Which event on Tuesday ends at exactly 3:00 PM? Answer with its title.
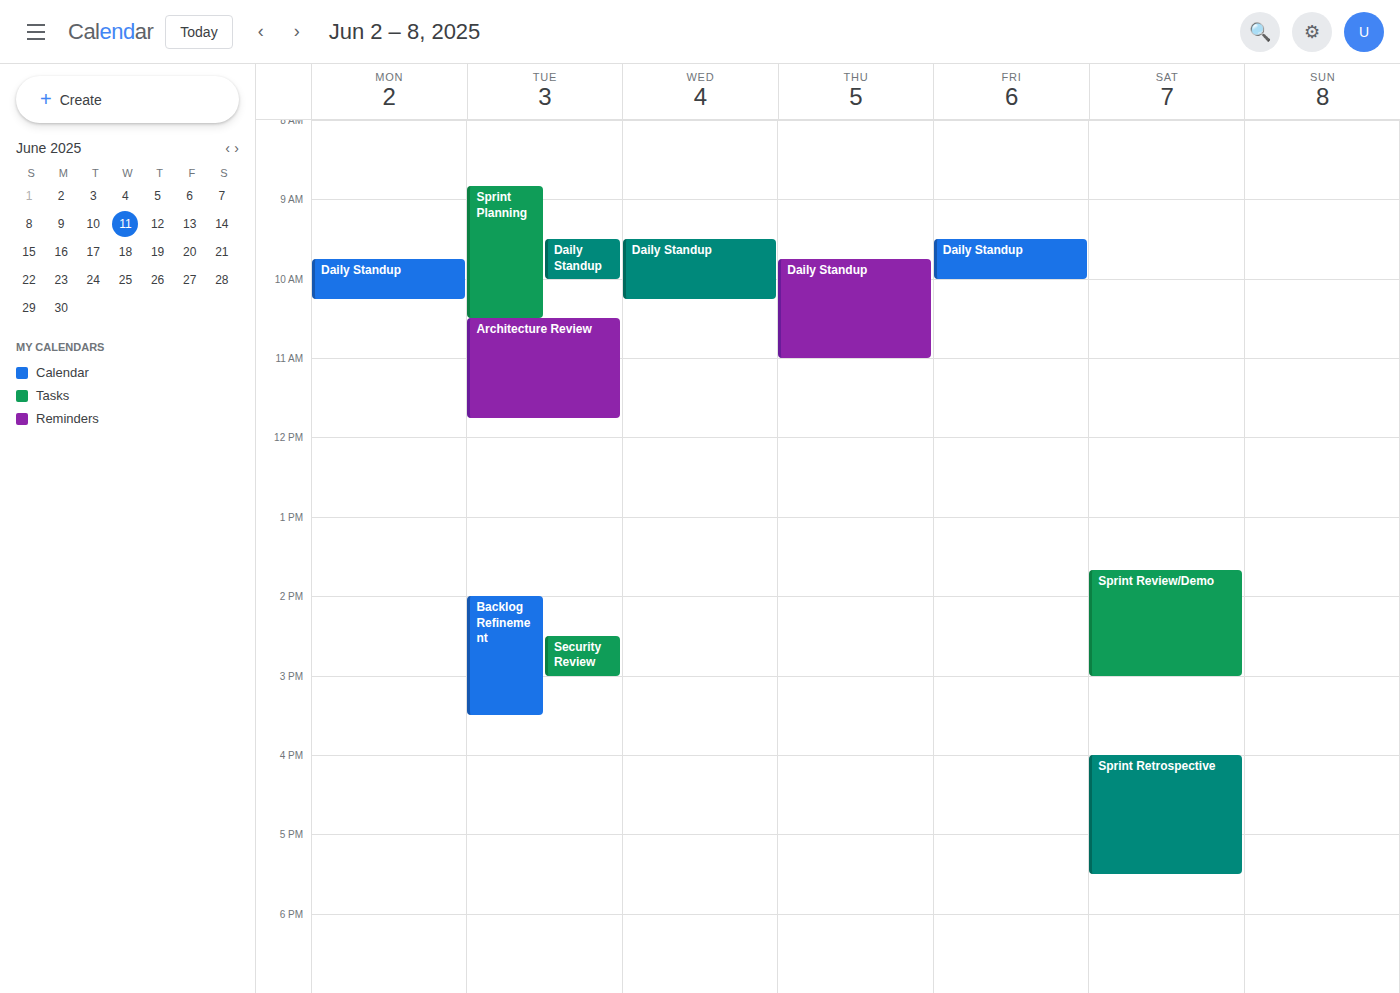
"Security Review"